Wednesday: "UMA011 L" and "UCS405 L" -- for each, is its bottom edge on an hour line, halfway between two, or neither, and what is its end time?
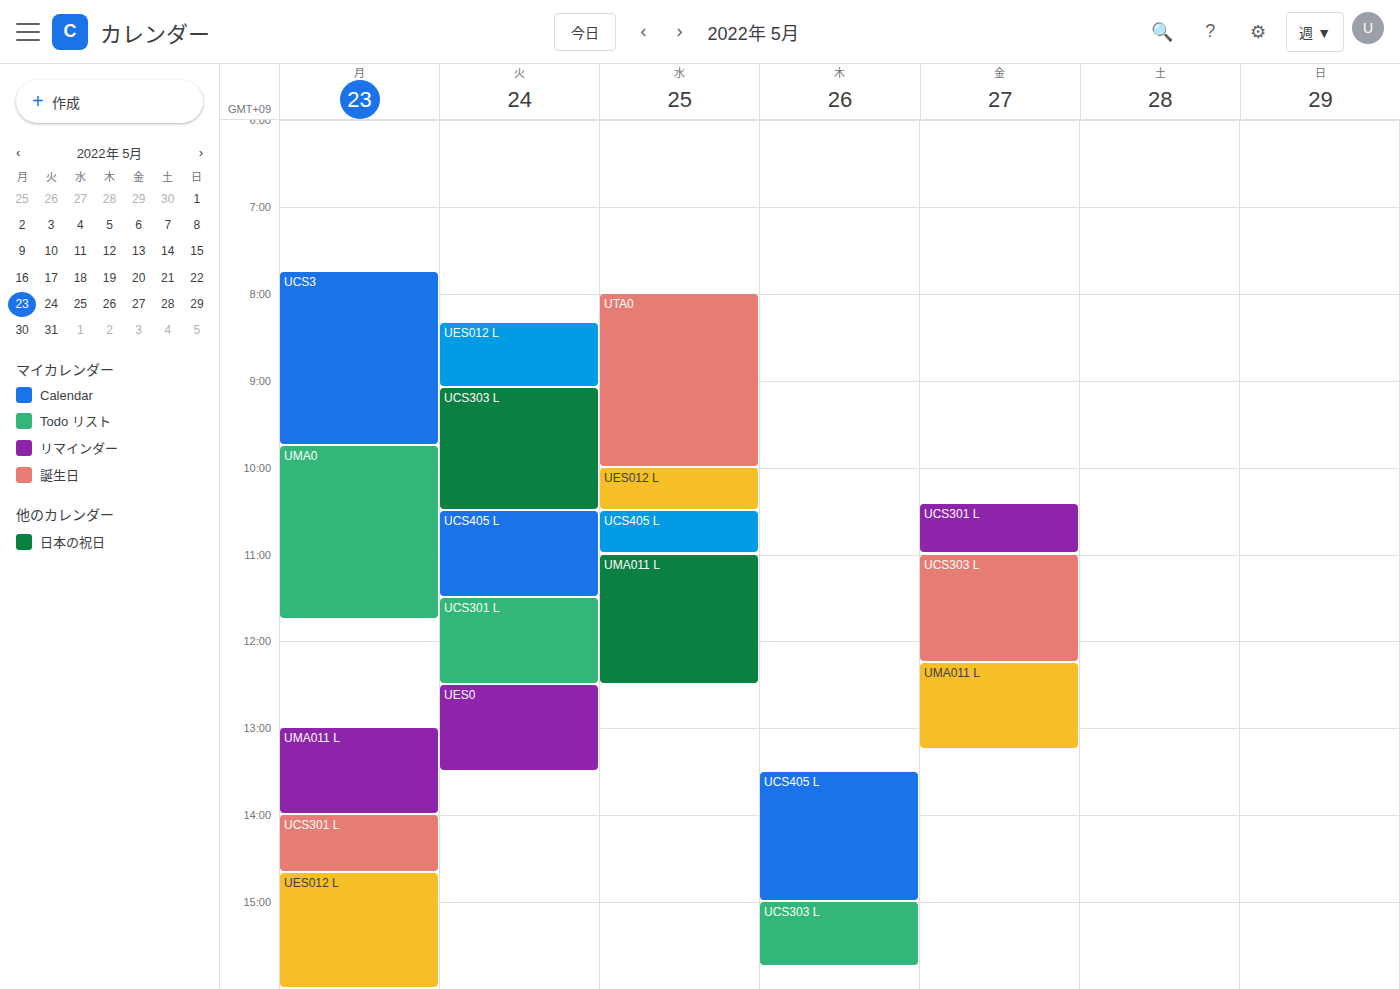
"UMA011 L": 12:30 PM, halfway between the 12 PM and 1 PM lines. "UCS405 L": 11:00 AM, exactly on the 11 AM line.